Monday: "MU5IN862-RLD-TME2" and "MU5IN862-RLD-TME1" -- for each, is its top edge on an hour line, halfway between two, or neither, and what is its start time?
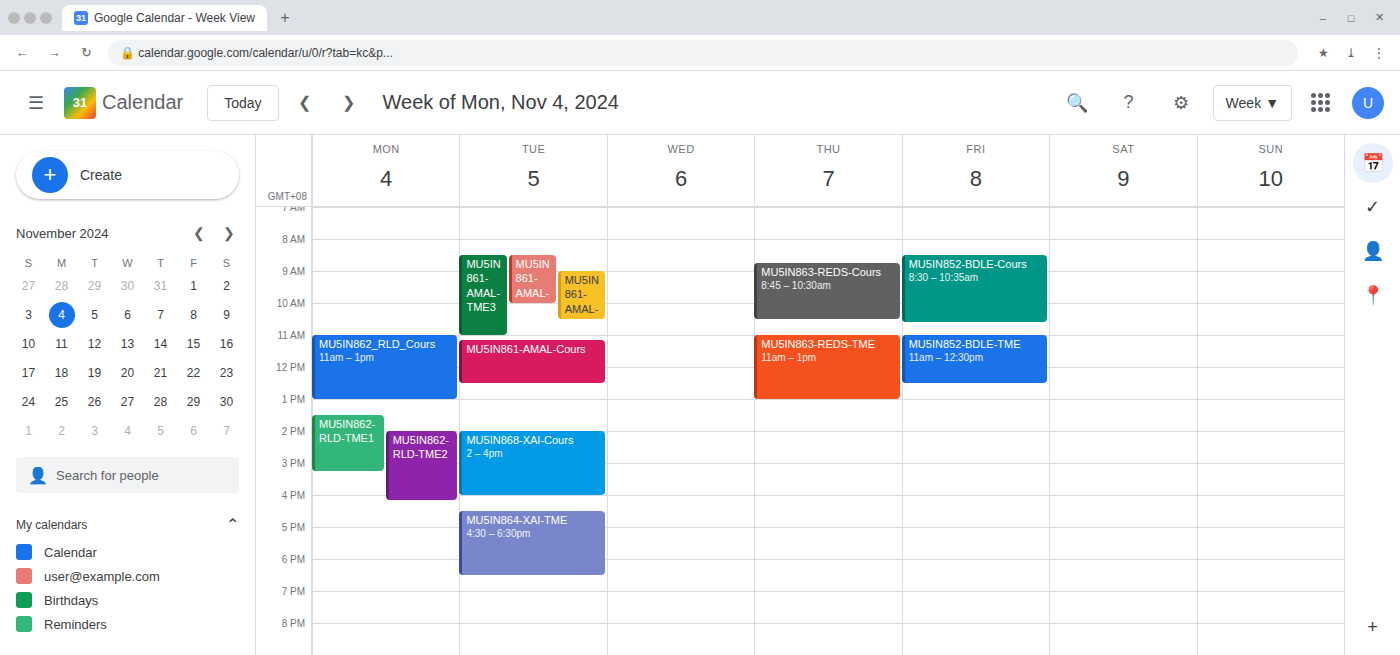
"MU5IN862-RLD-TME2": 2:00 PM, exactly on the 2 PM line. "MU5IN862-RLD-TME1": 1:30 PM, halfway between the 1 PM and 2 PM lines.